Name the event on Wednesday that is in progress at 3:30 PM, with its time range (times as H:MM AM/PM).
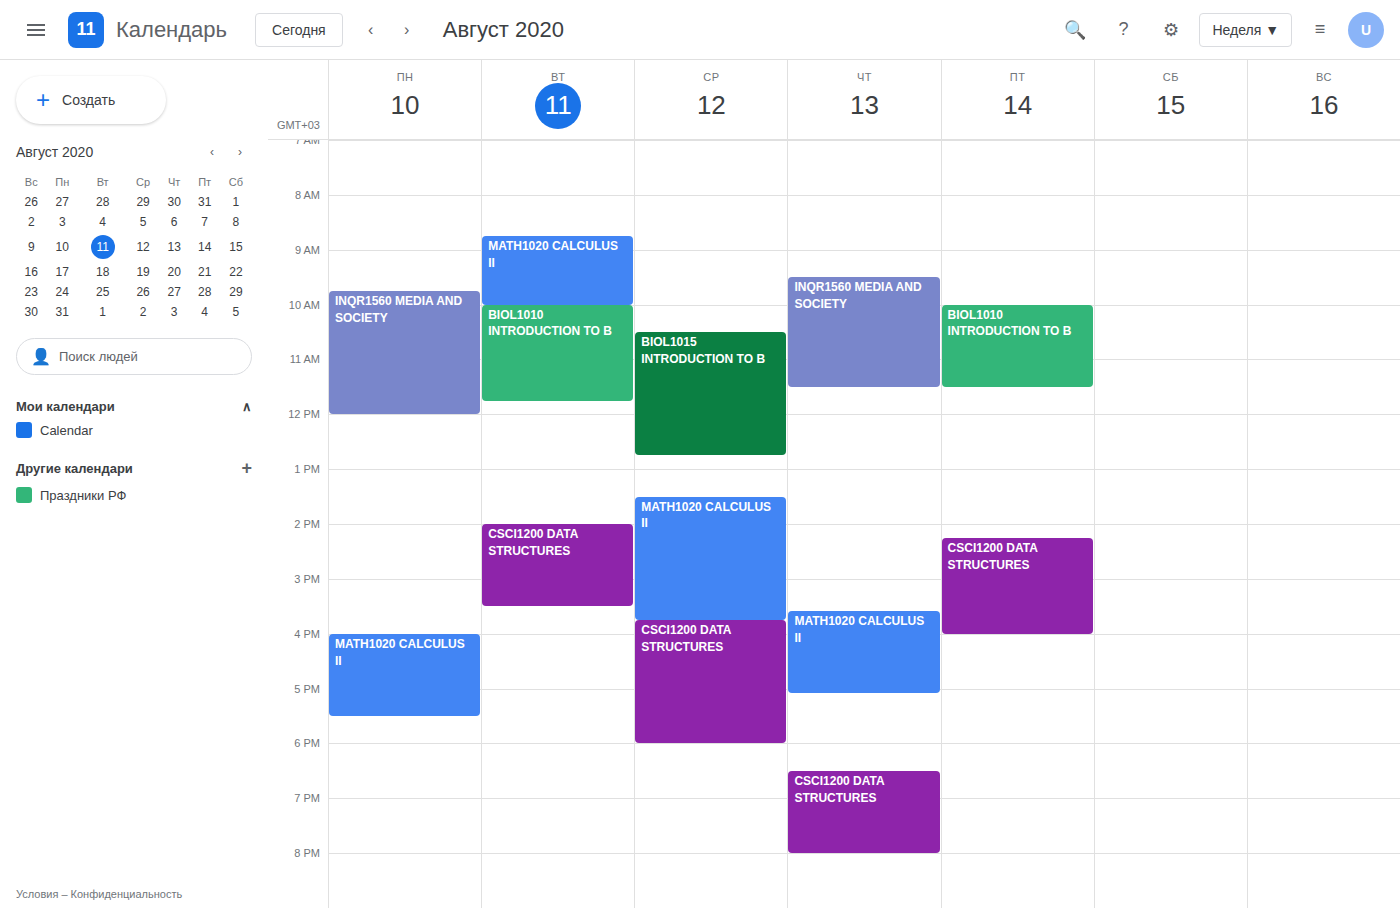
"MATH1020 CALCULUS II", 1:30 PM to 3:45 PM